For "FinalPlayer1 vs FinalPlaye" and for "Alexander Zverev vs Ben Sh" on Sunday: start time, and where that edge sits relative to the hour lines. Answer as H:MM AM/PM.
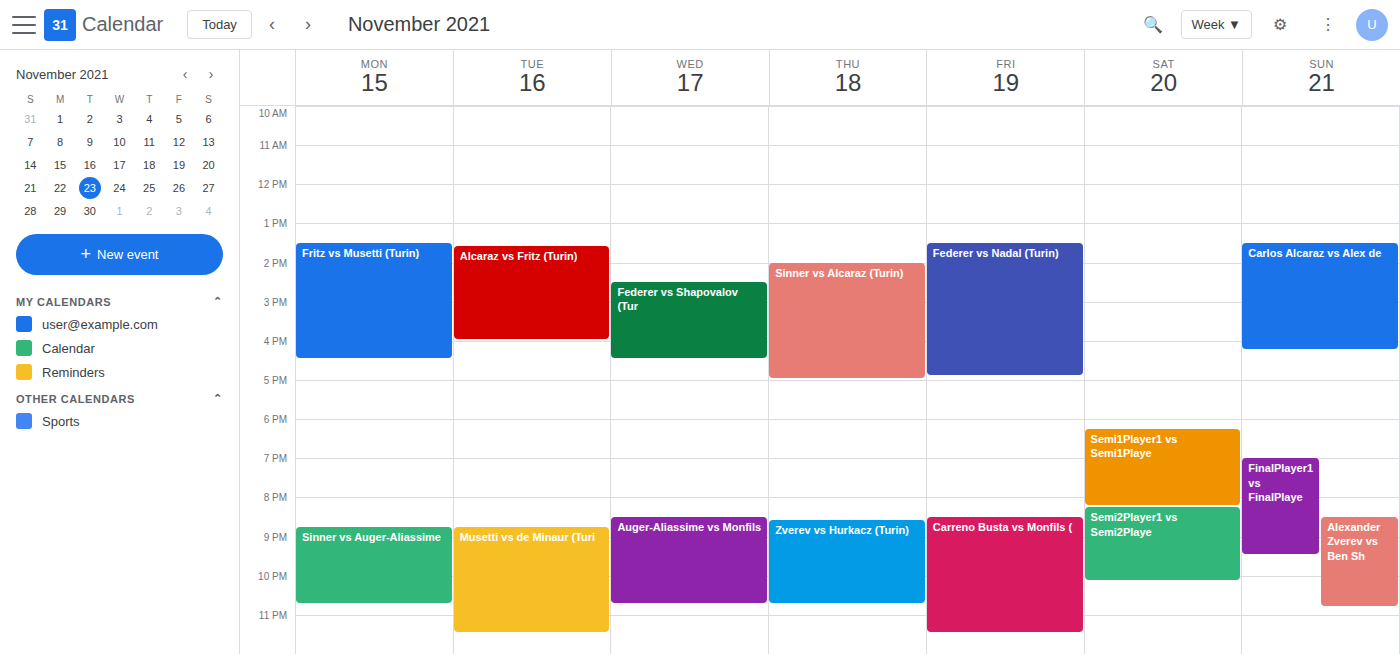
"FinalPlayer1 vs FinalPlaye": 7:00 PM, exactly on the 7 PM line. "Alexander Zverev vs Ben Sh": 8:30 PM, halfway between the 8 PM and 9 PM lines.